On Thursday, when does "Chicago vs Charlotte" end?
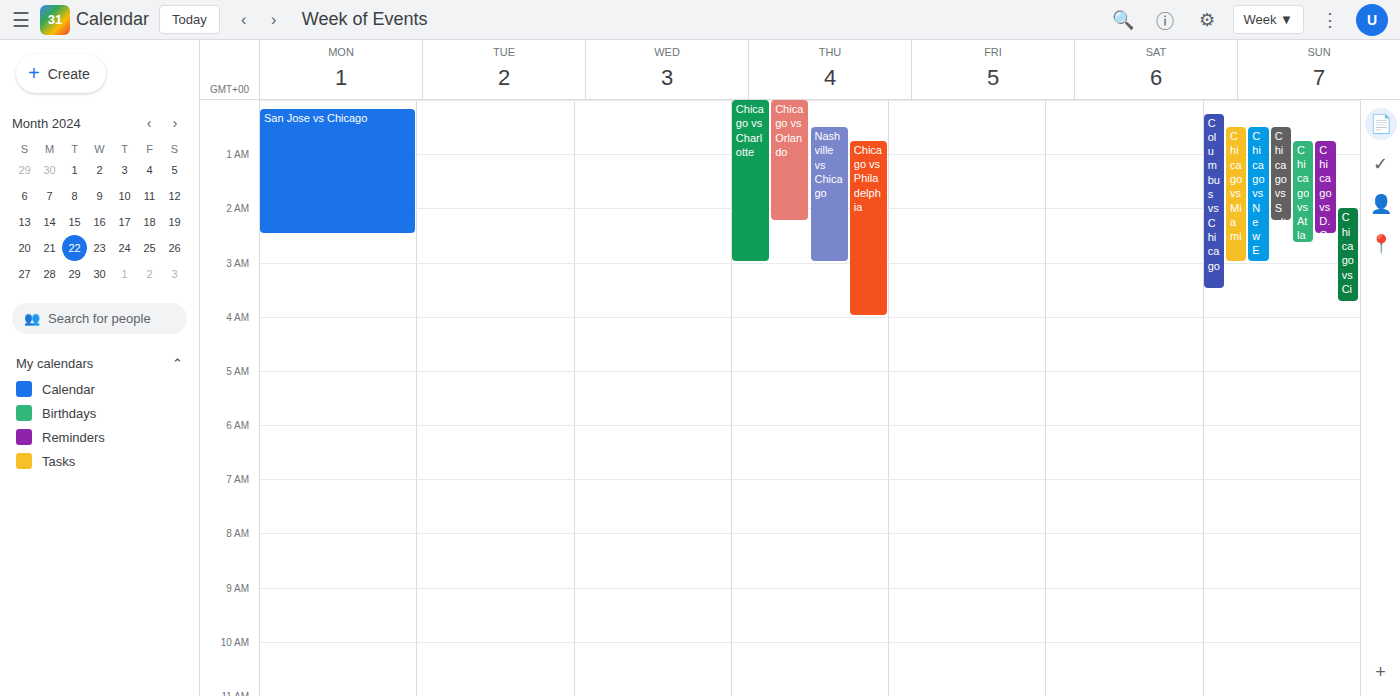
3:00 AM